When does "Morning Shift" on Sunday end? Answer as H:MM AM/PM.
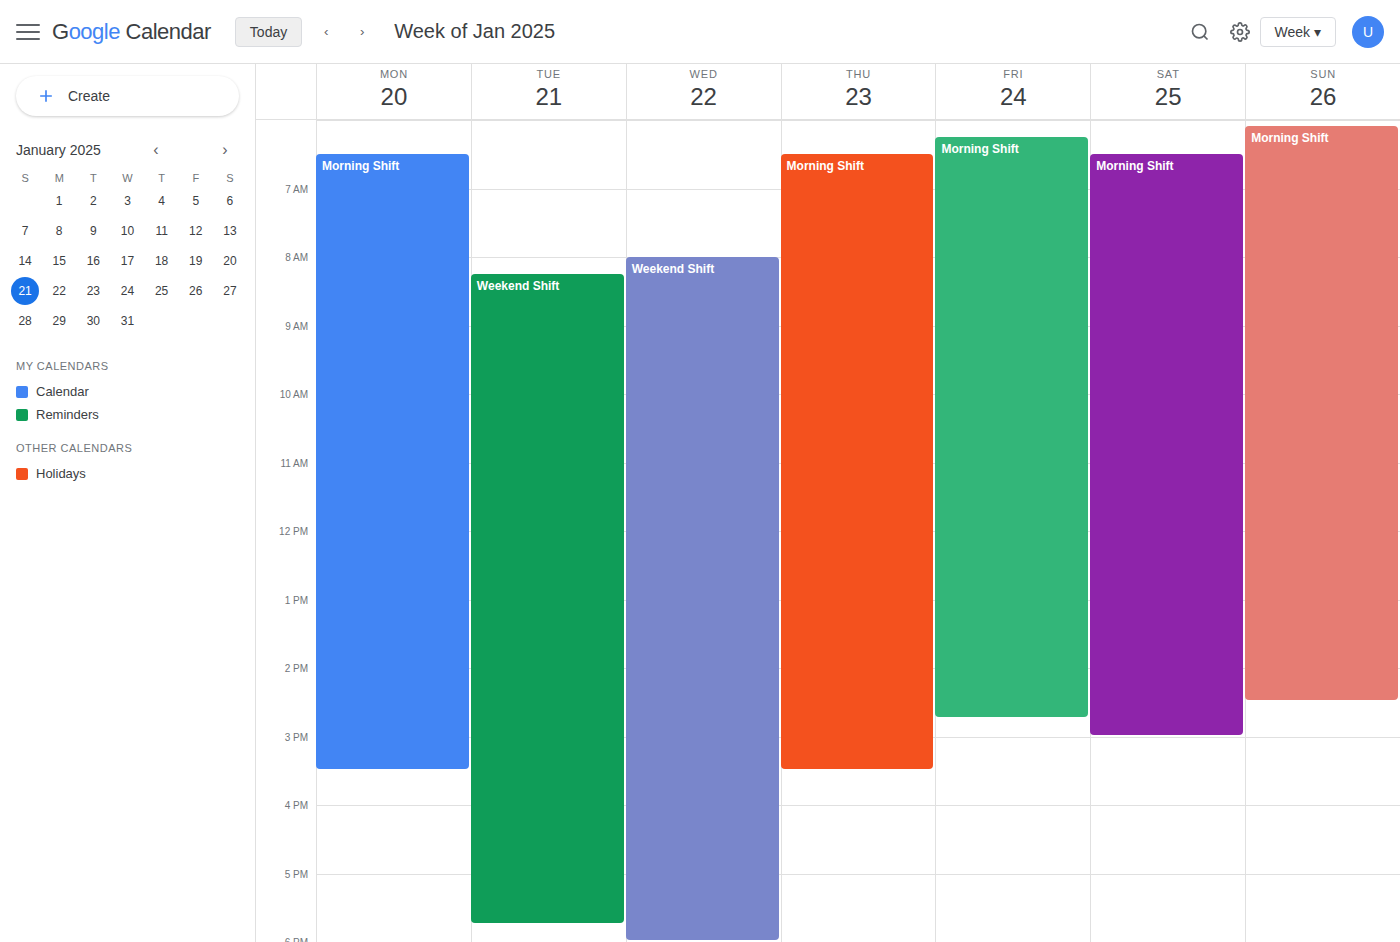
2:30 PM